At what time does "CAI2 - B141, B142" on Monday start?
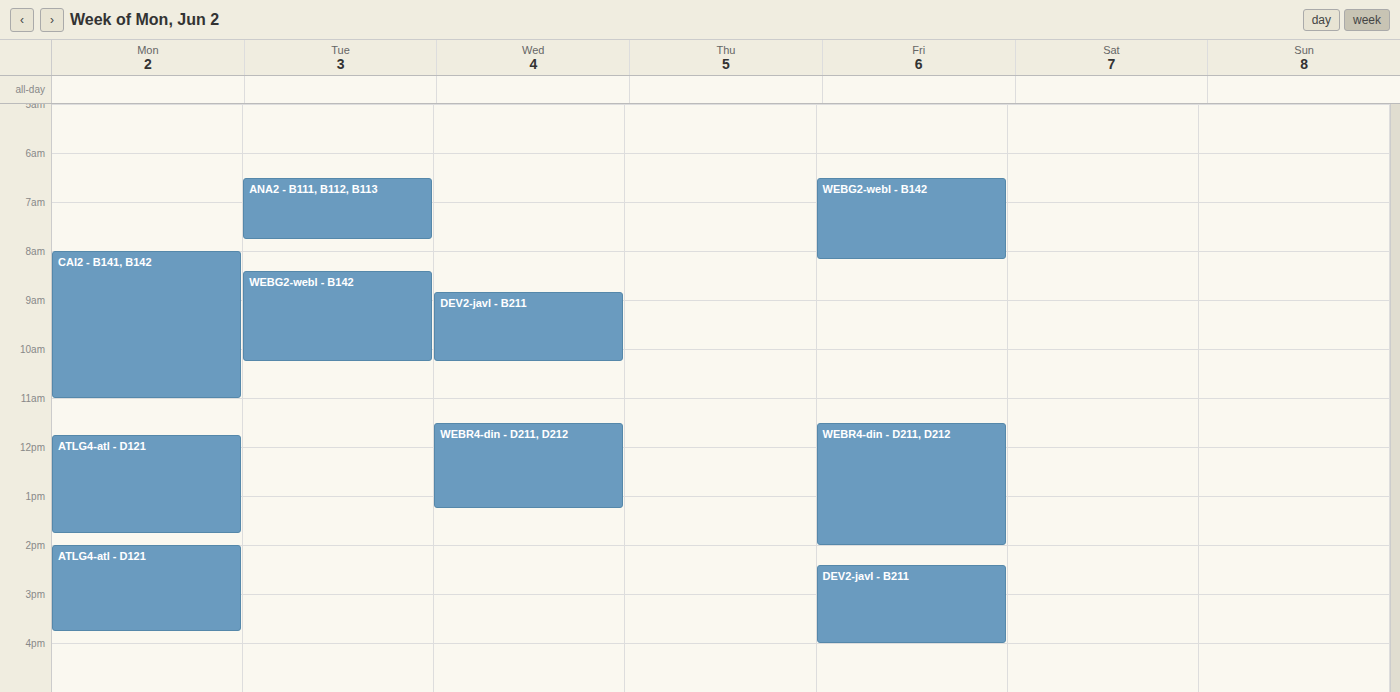
8:00 AM